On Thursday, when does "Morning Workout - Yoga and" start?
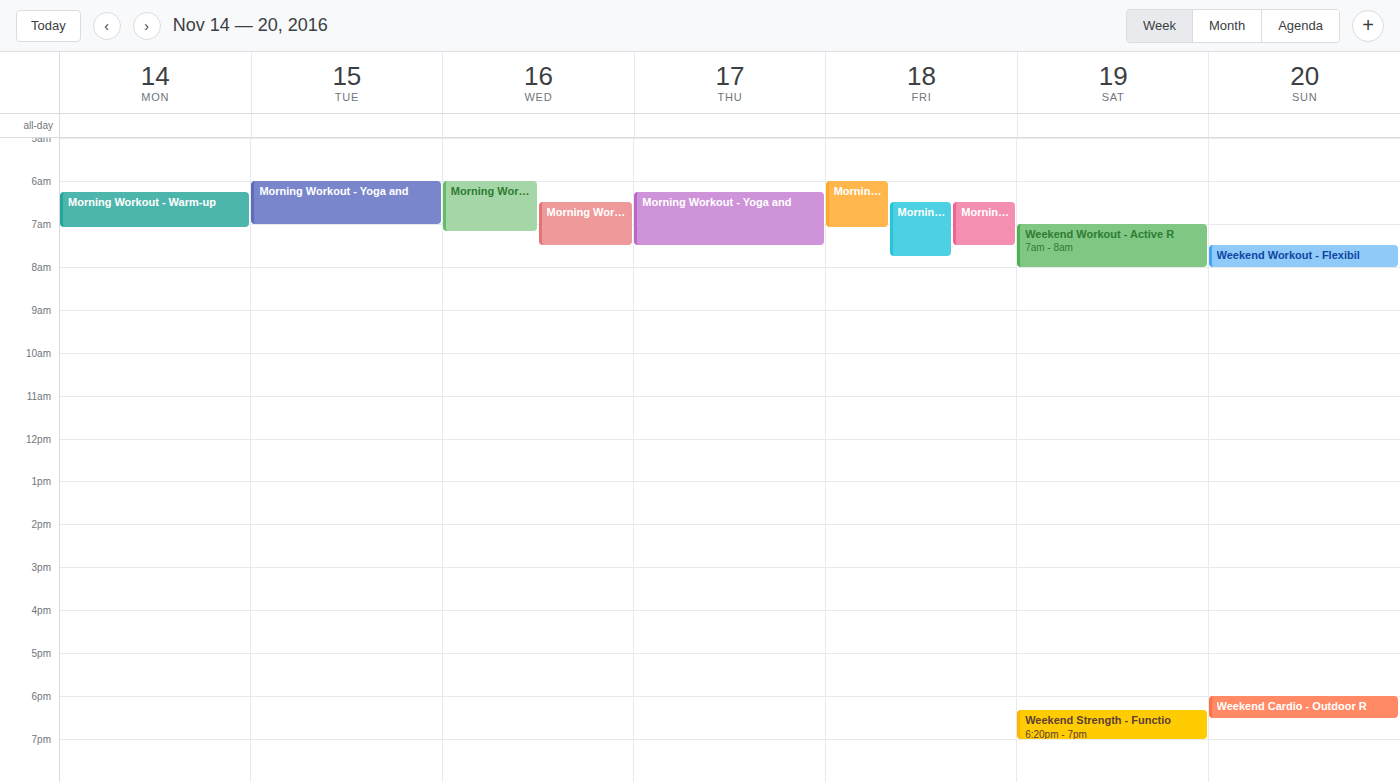
6:15 AM